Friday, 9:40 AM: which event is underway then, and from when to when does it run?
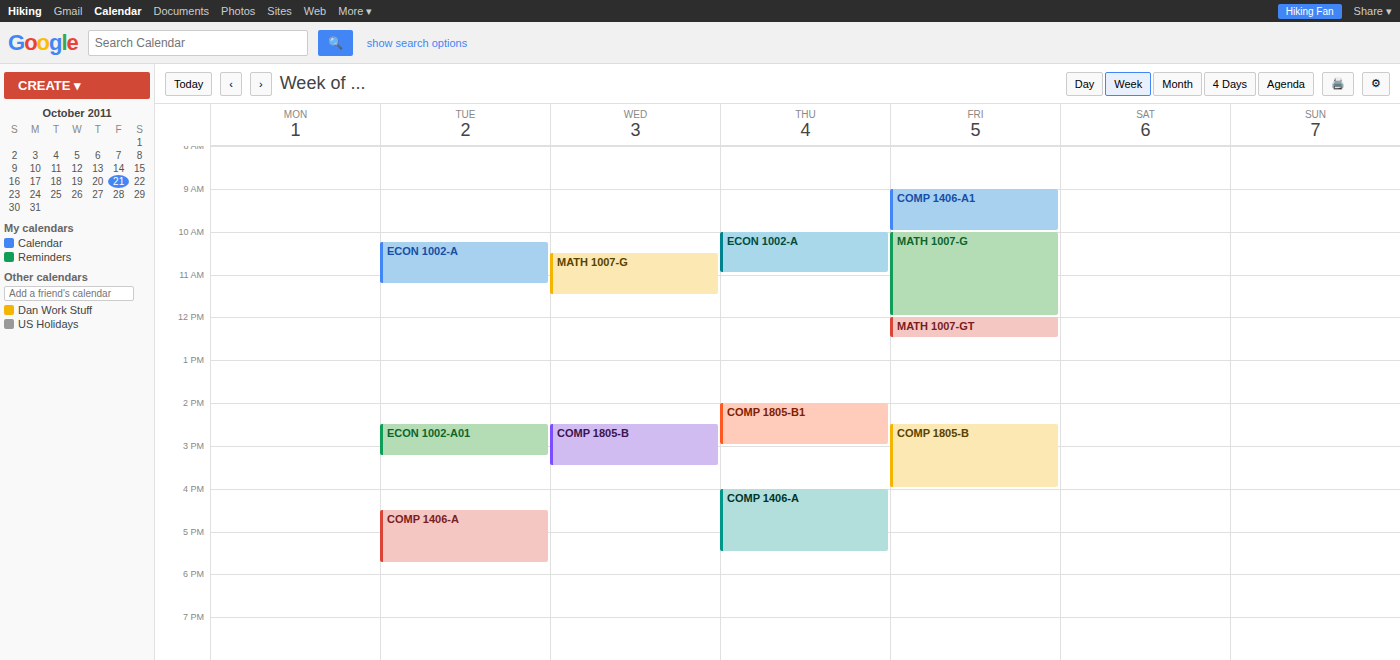
"COMP 1406-A1", 9:00 AM to 10:00 AM